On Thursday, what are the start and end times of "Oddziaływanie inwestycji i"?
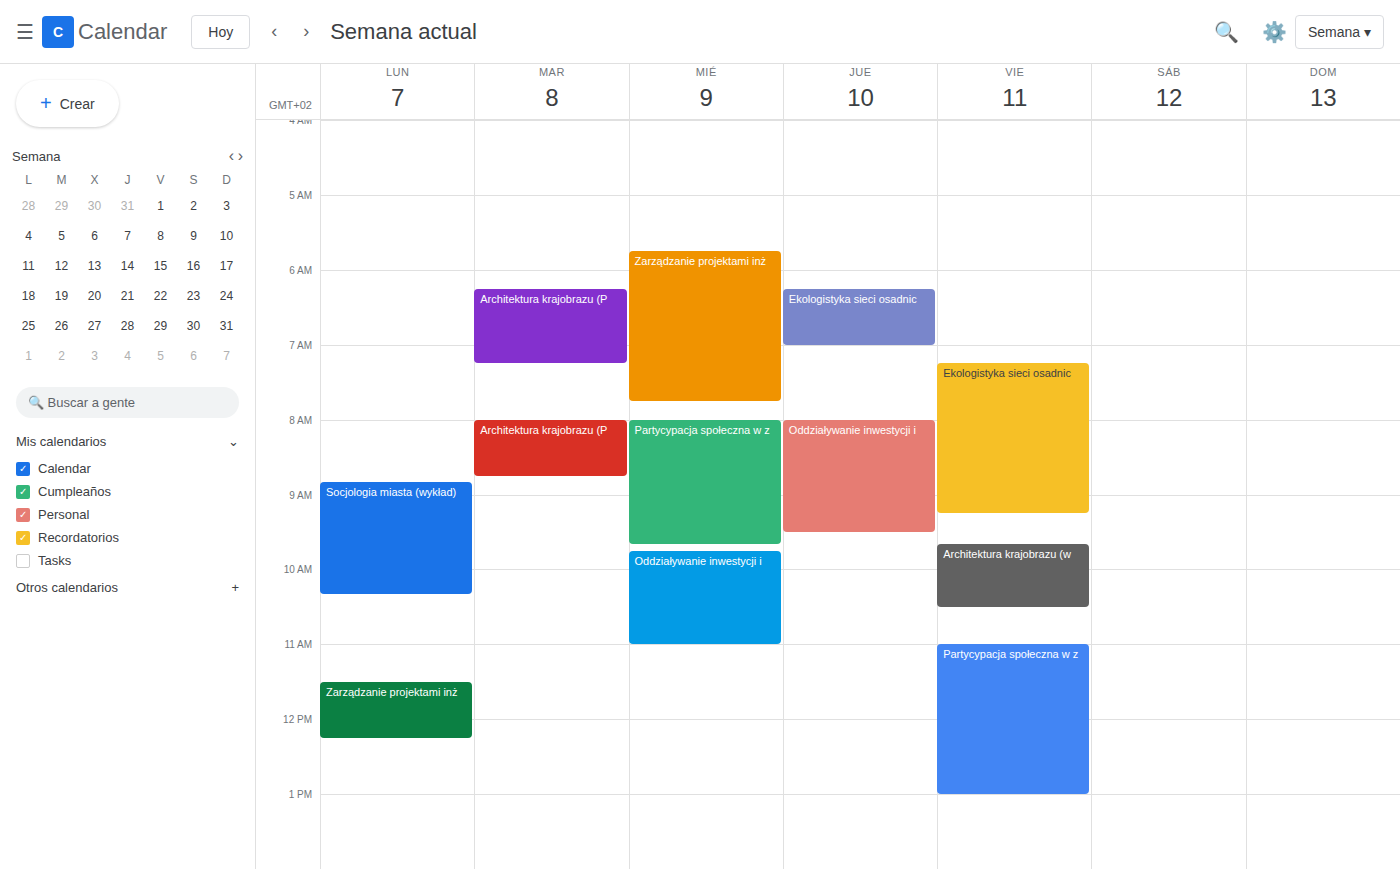
8:00 AM to 9:30 AM